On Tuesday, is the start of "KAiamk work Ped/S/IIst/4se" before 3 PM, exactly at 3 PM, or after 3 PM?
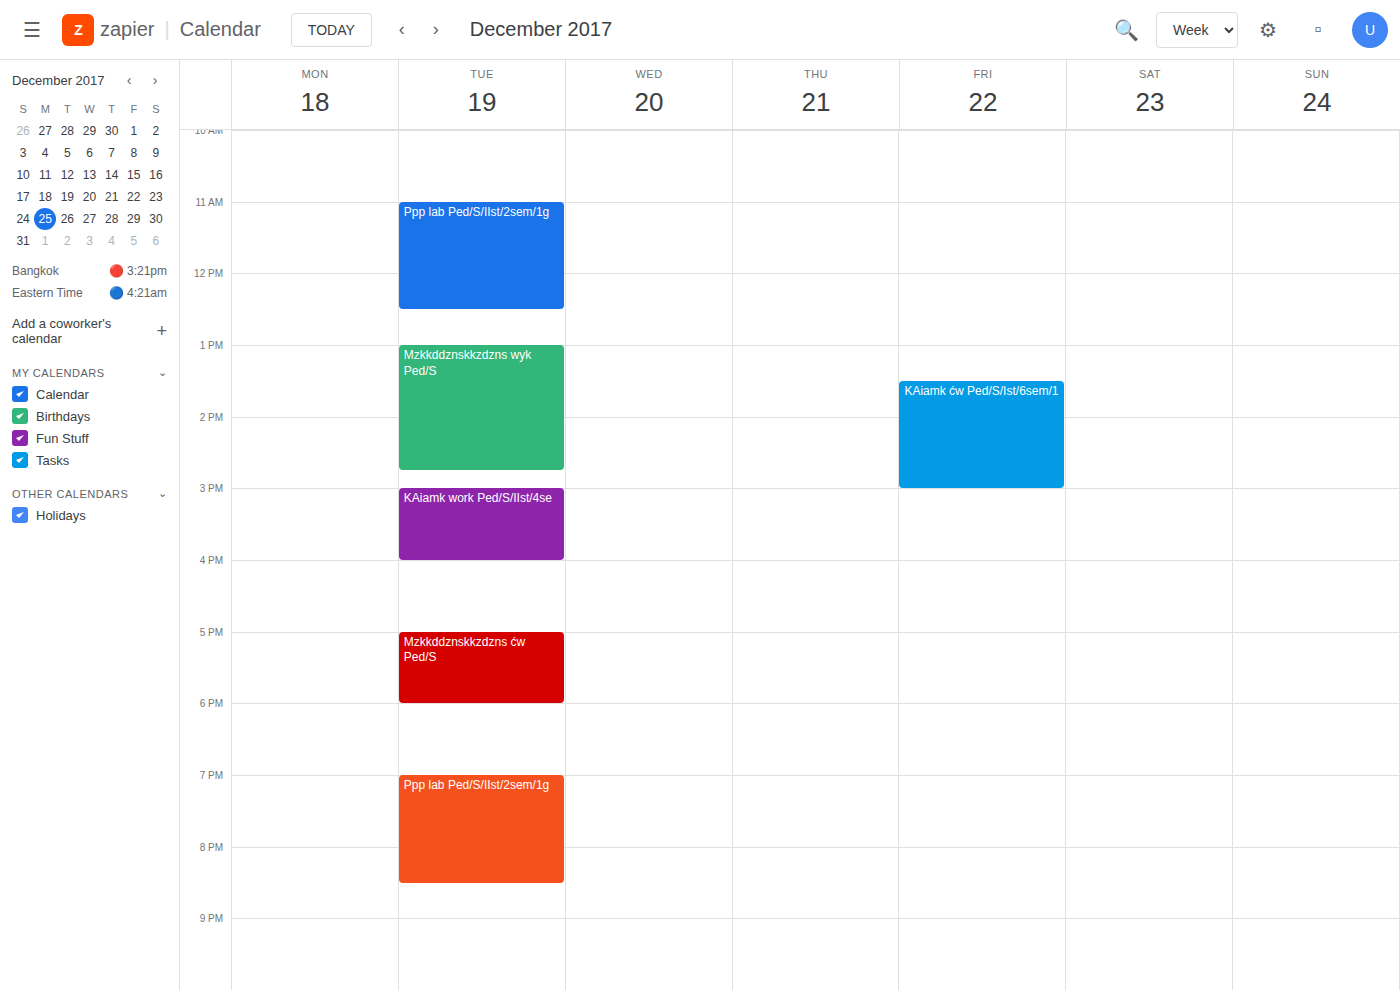
3:00 PM -- exactly at 3 PM, on the 3 PM line.